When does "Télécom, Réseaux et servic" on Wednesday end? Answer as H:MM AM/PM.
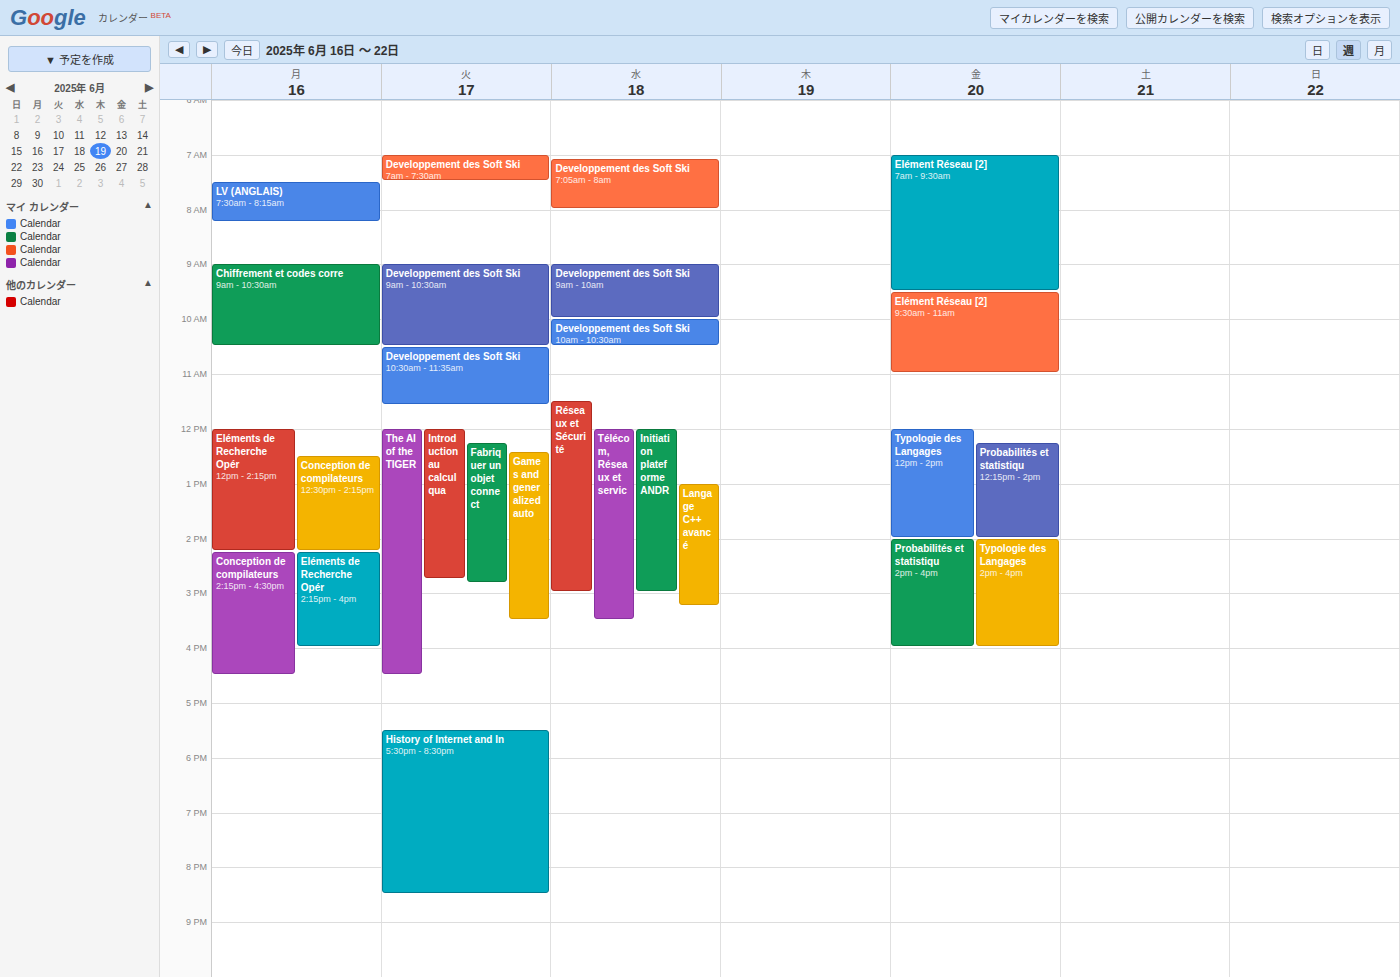
3:30 PM